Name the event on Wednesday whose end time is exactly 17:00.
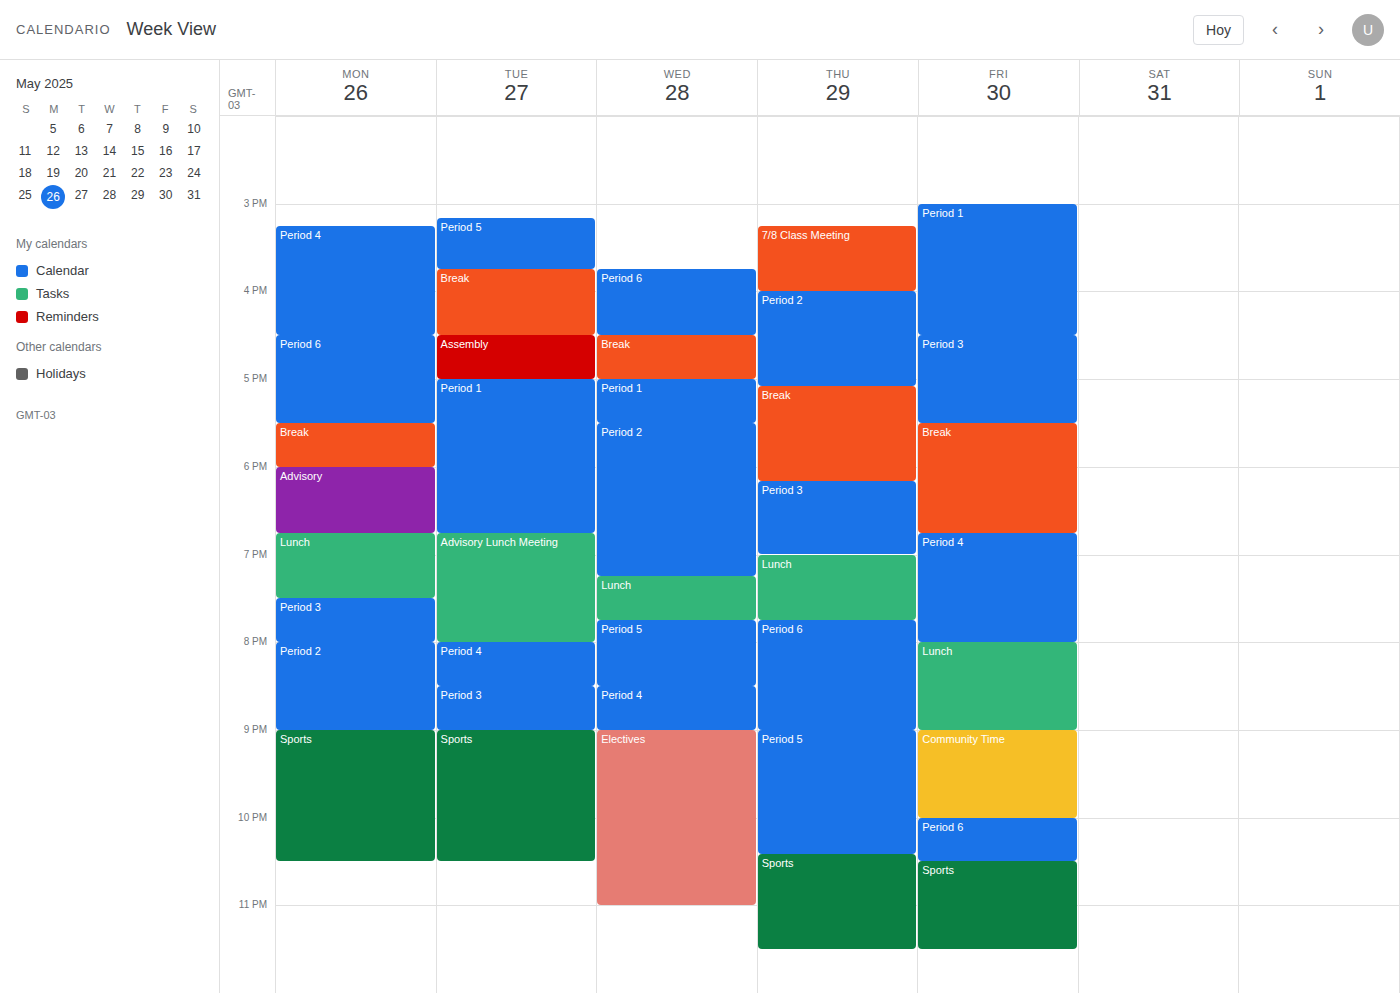
"Break"